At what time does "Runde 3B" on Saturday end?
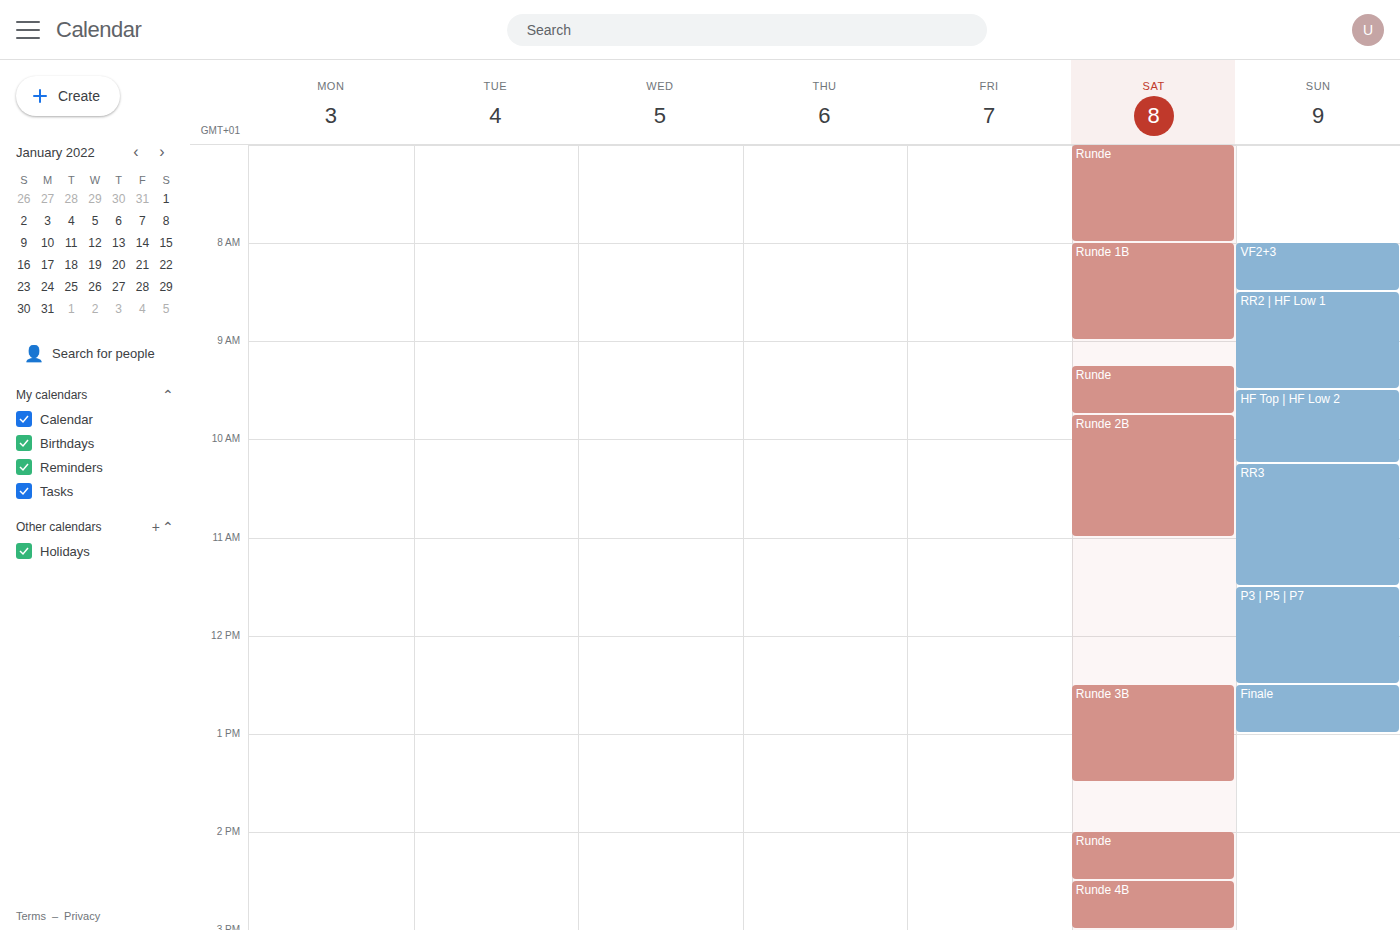
13:30